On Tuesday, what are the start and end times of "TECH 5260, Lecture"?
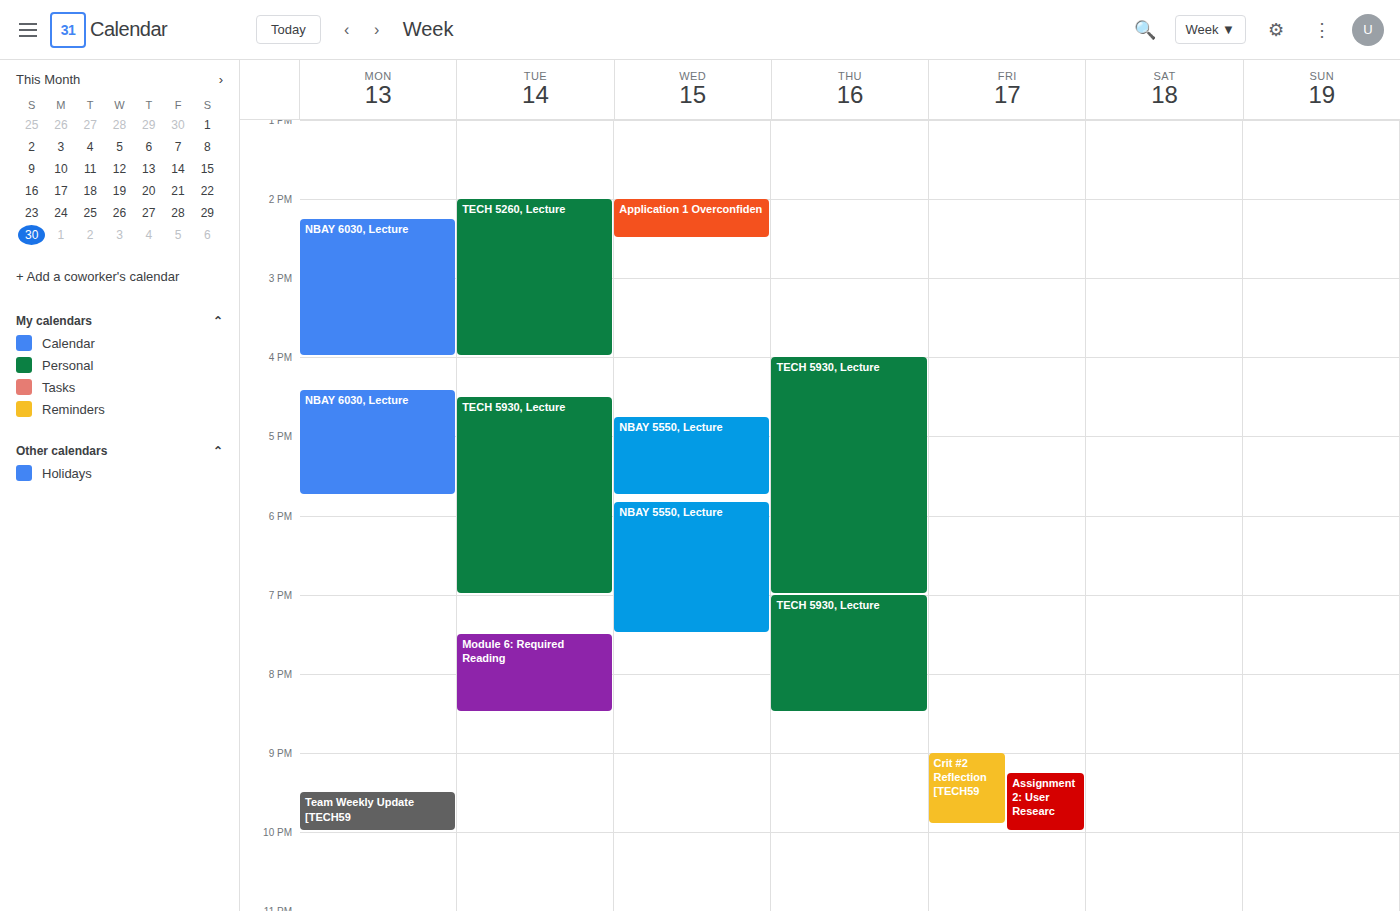
2:00 PM to 4:00 PM